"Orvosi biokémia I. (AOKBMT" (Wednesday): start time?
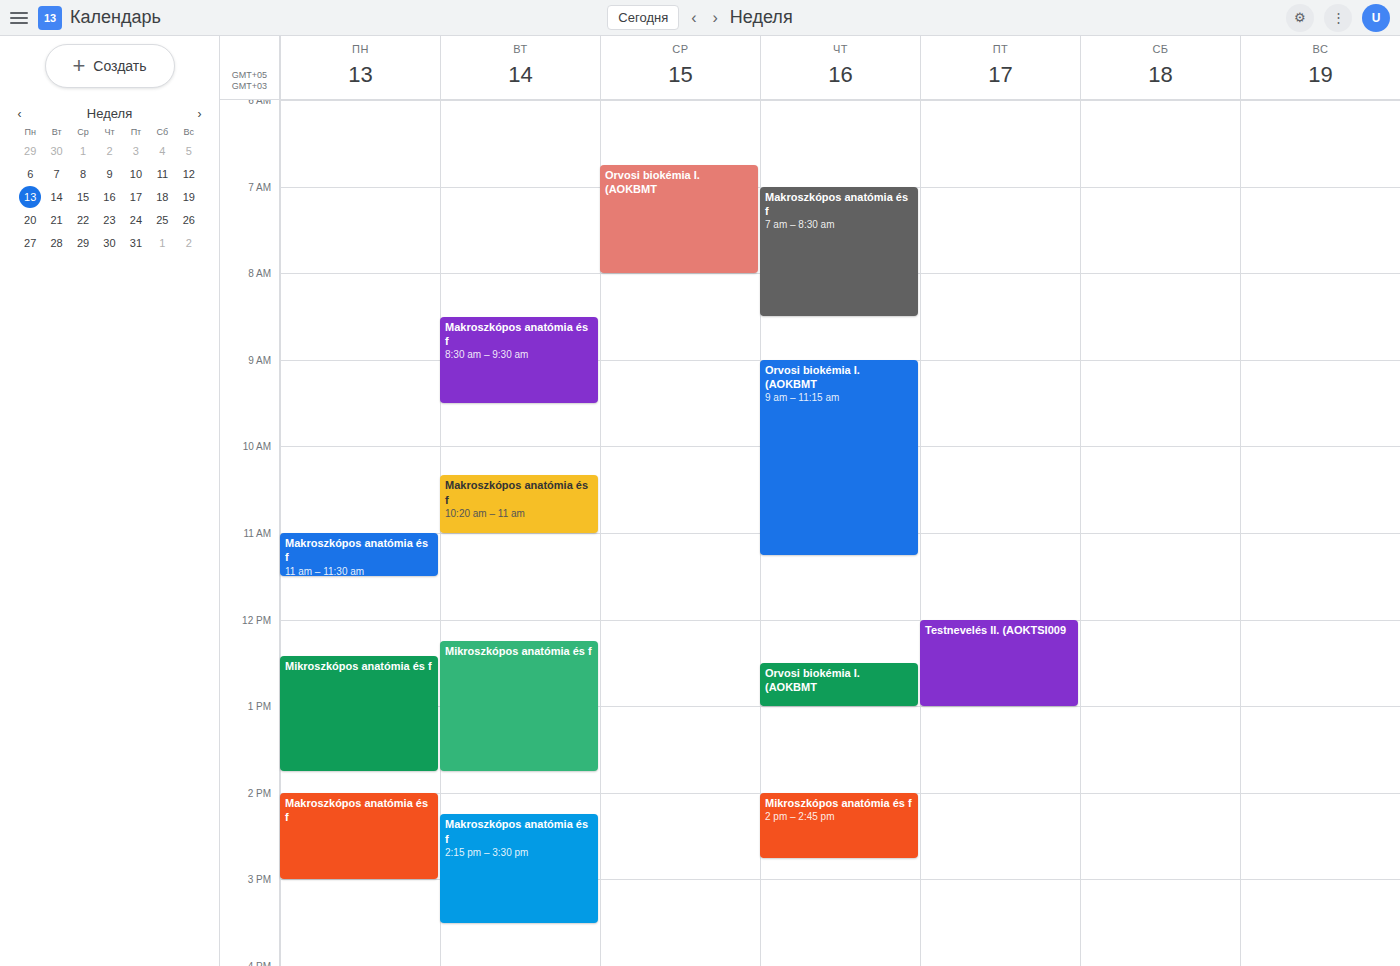
6:45 AM